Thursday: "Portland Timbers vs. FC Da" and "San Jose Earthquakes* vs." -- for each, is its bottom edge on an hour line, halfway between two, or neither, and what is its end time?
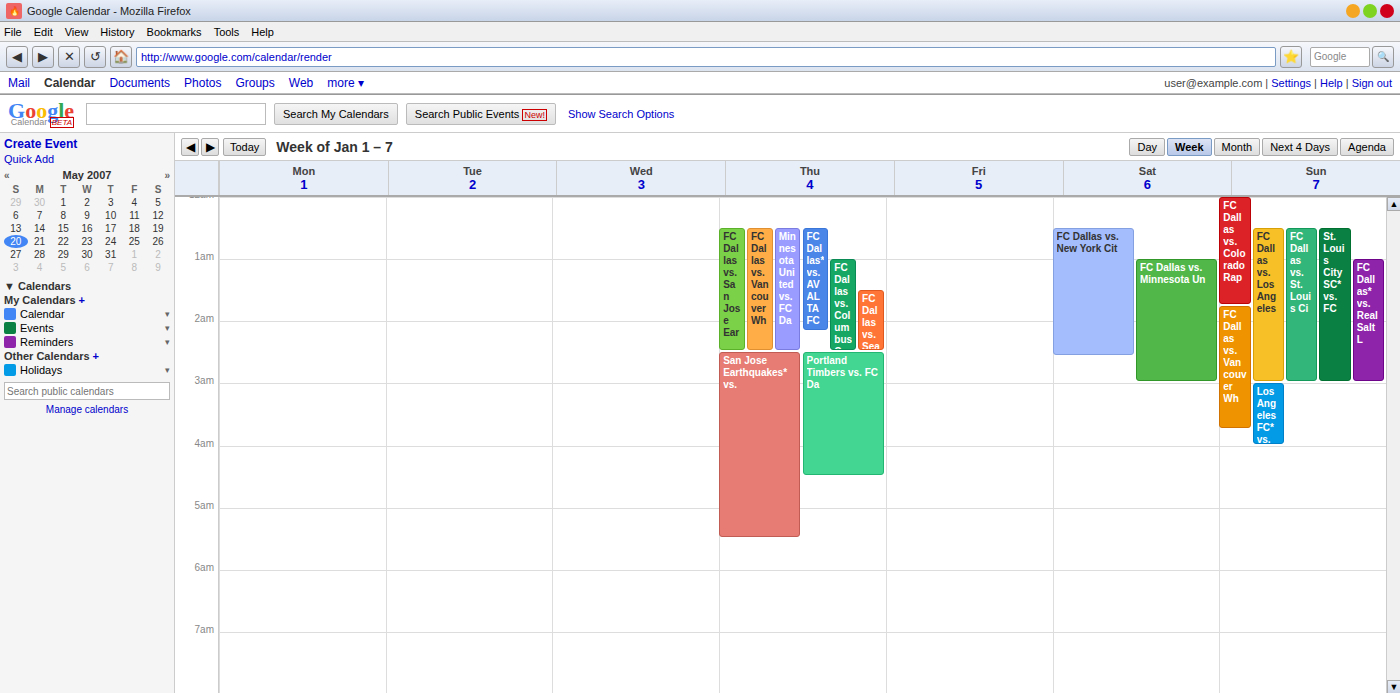
"Portland Timbers vs. FC Da": 4:30 AM, halfway between the 4 AM and 5 AM lines. "San Jose Earthquakes* vs.": 5:30 AM, halfway between the 5 AM and 6 AM lines.